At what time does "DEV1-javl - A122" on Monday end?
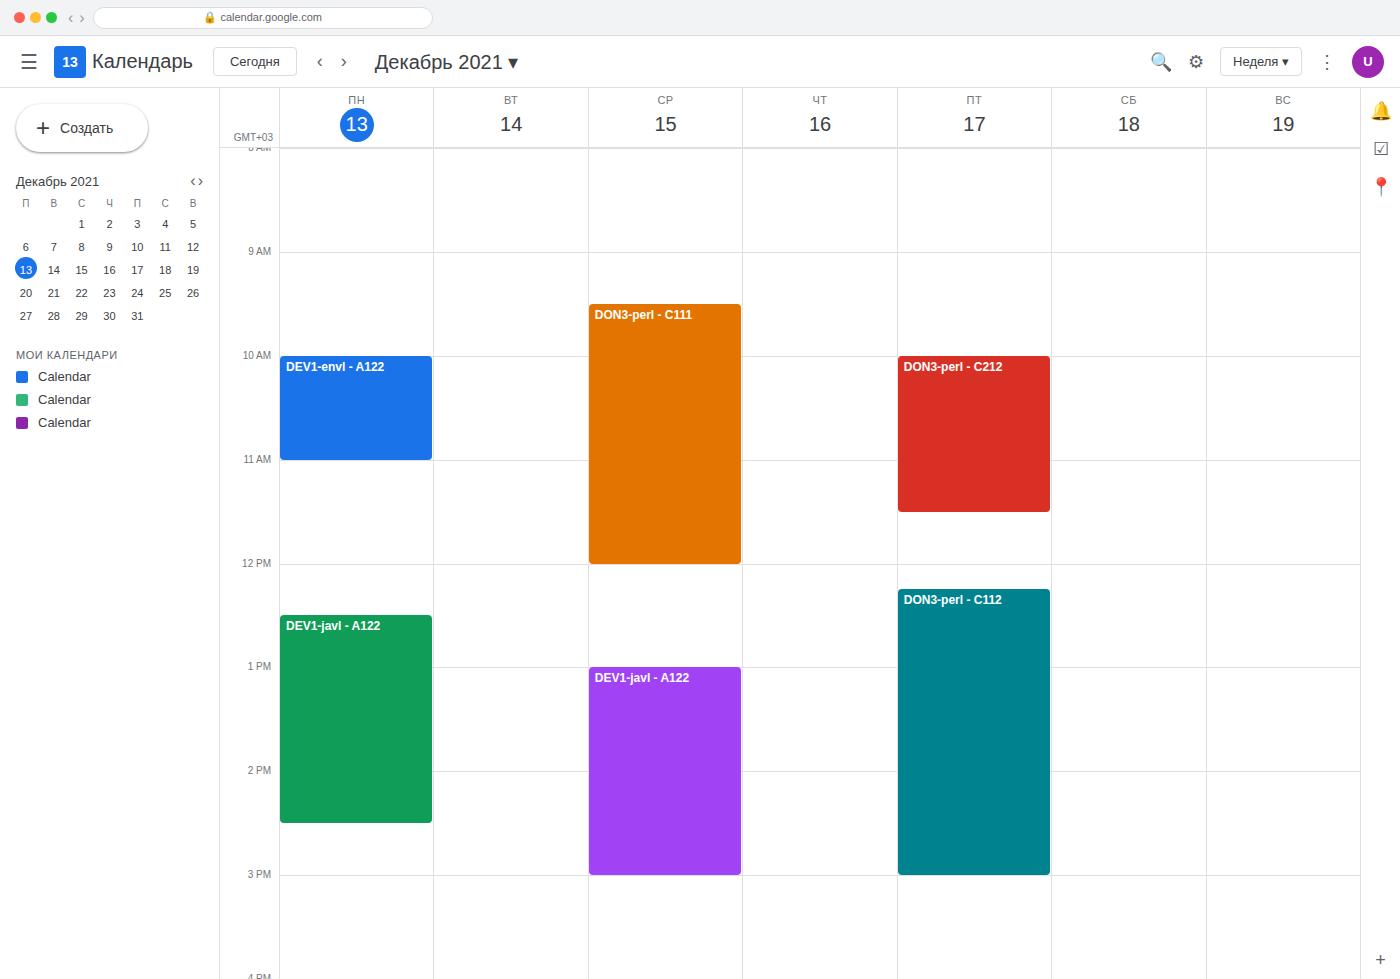
14:30